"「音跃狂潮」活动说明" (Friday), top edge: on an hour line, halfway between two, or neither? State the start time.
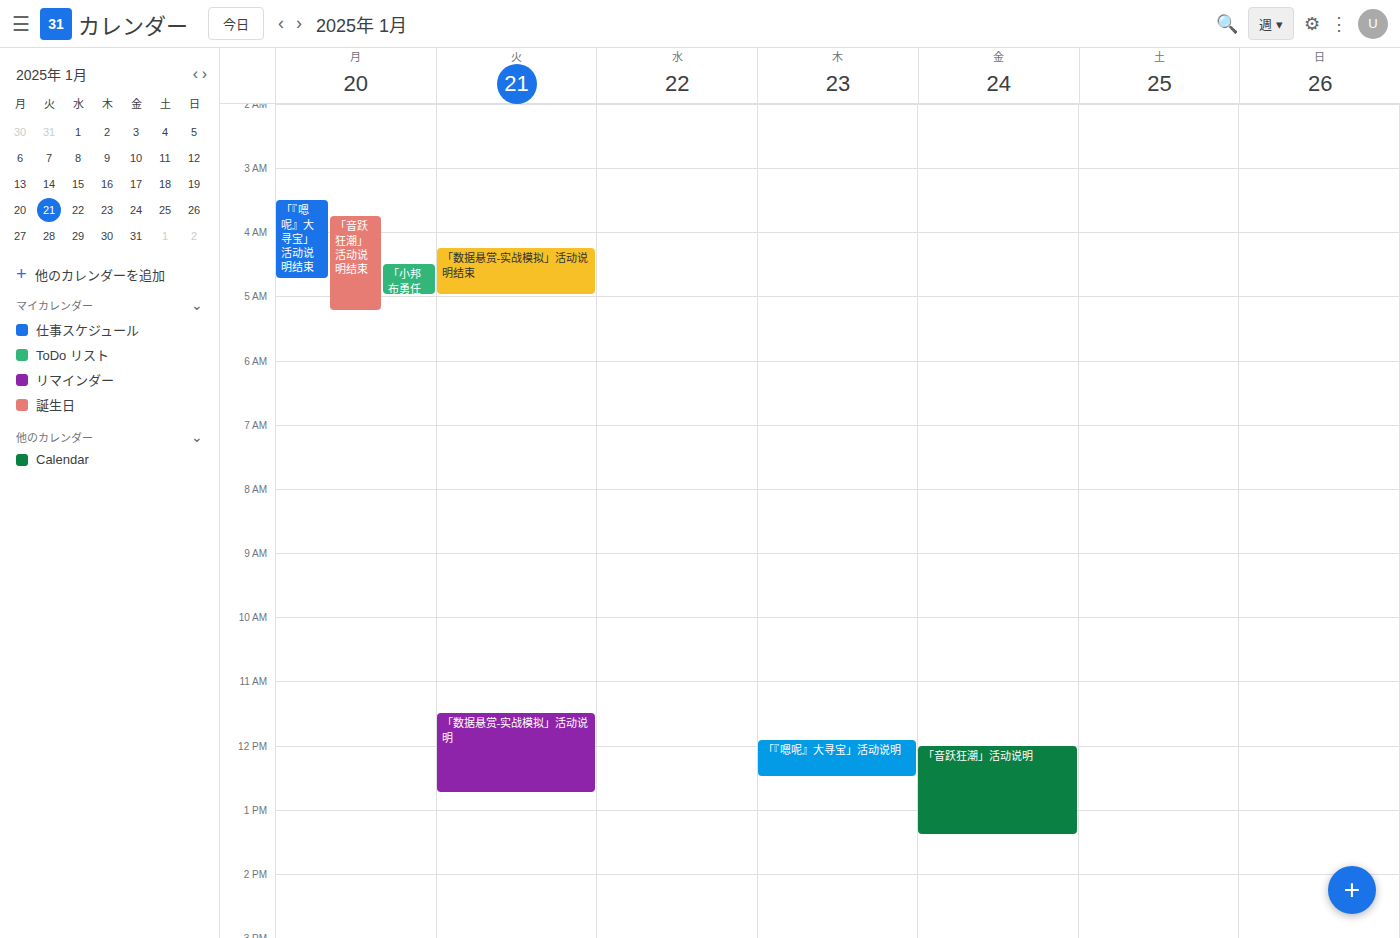
12:00 PM -- exactly on the 12 PM line.